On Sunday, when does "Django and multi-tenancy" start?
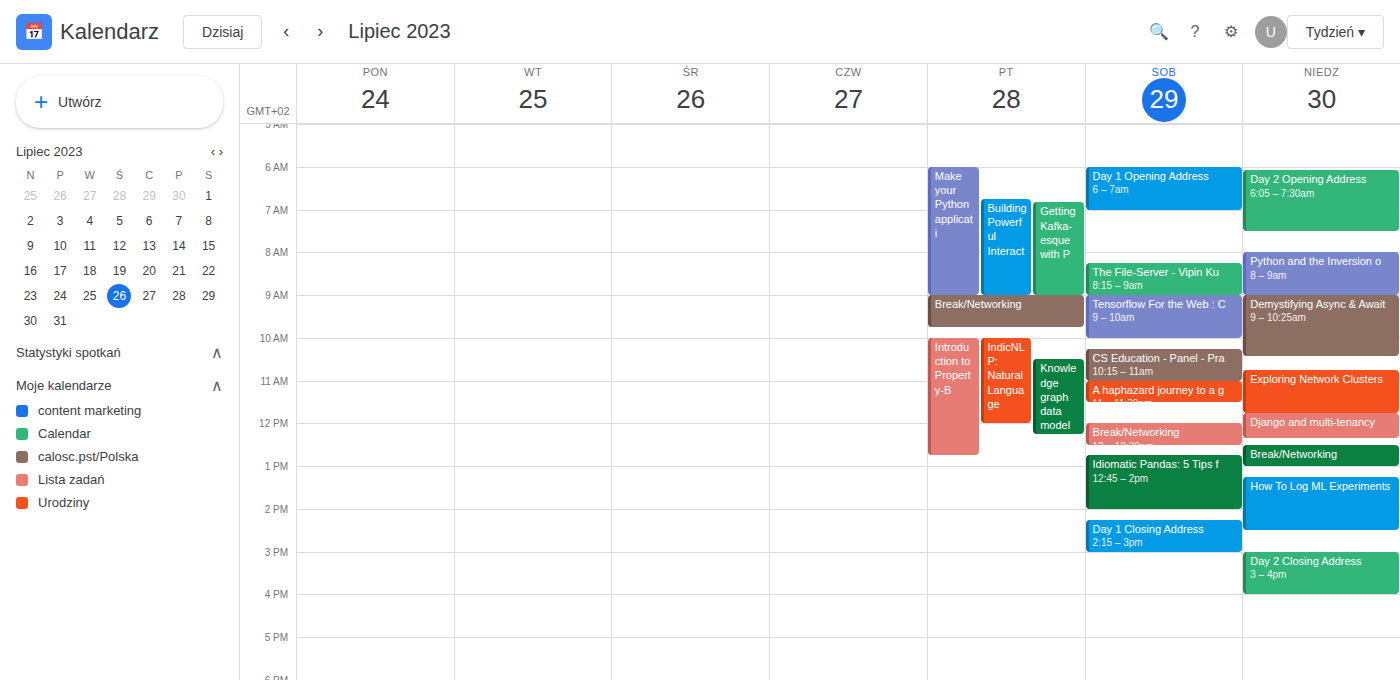
11:45 AM